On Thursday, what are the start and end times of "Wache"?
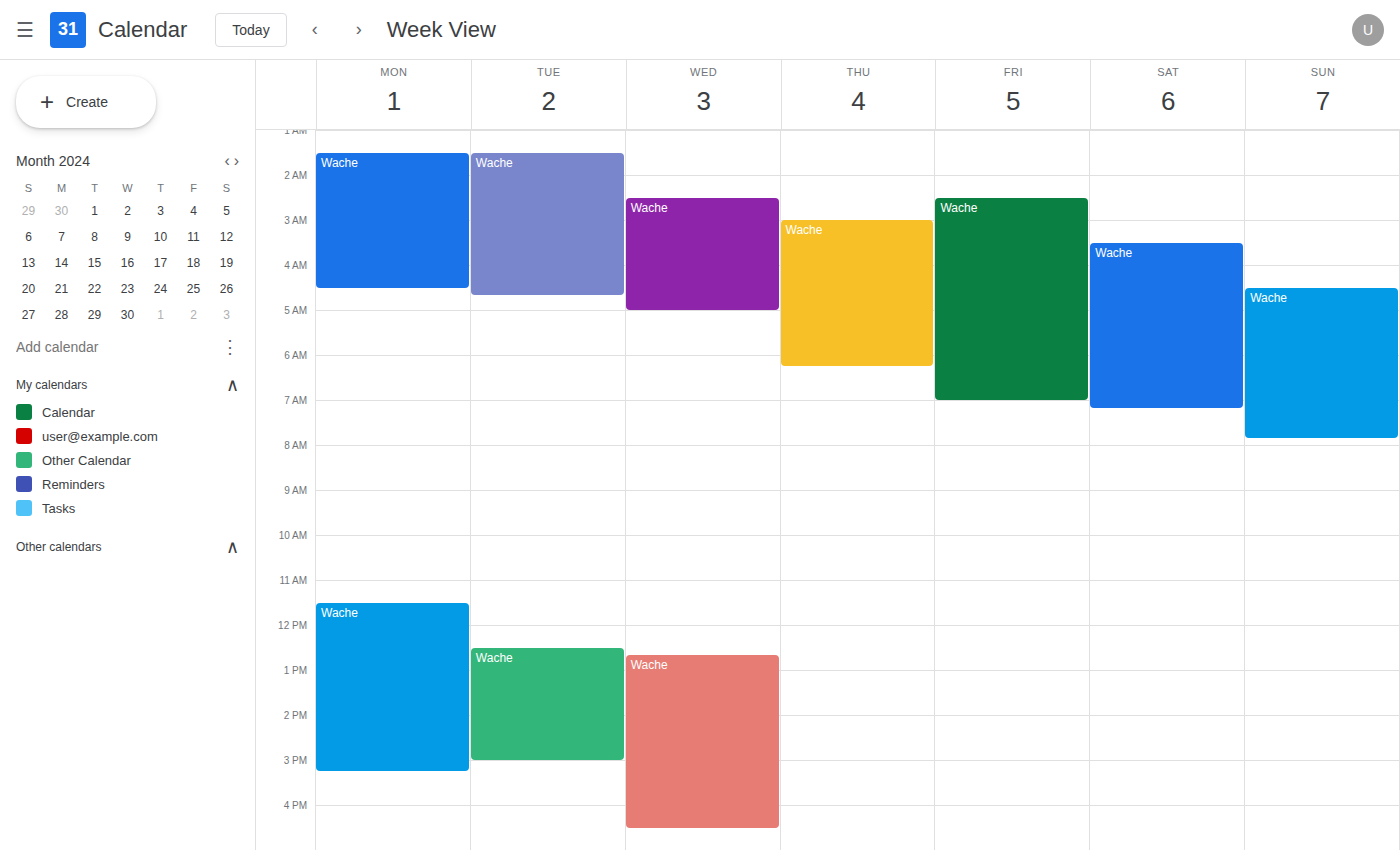
3:00 AM to 6:15 AM